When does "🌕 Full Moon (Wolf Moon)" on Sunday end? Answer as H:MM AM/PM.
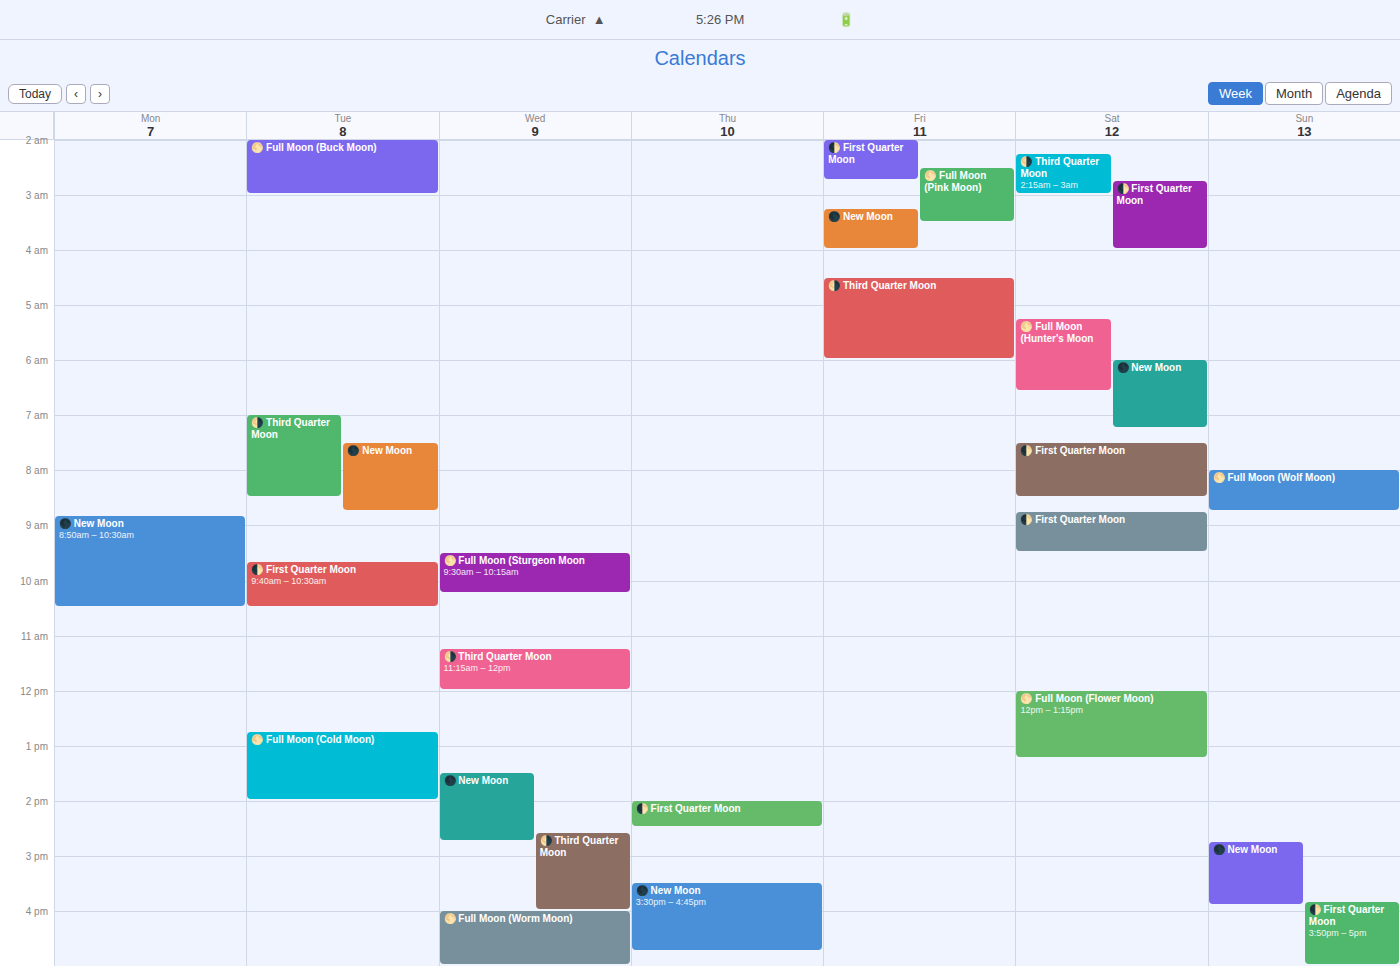
8:45 AM